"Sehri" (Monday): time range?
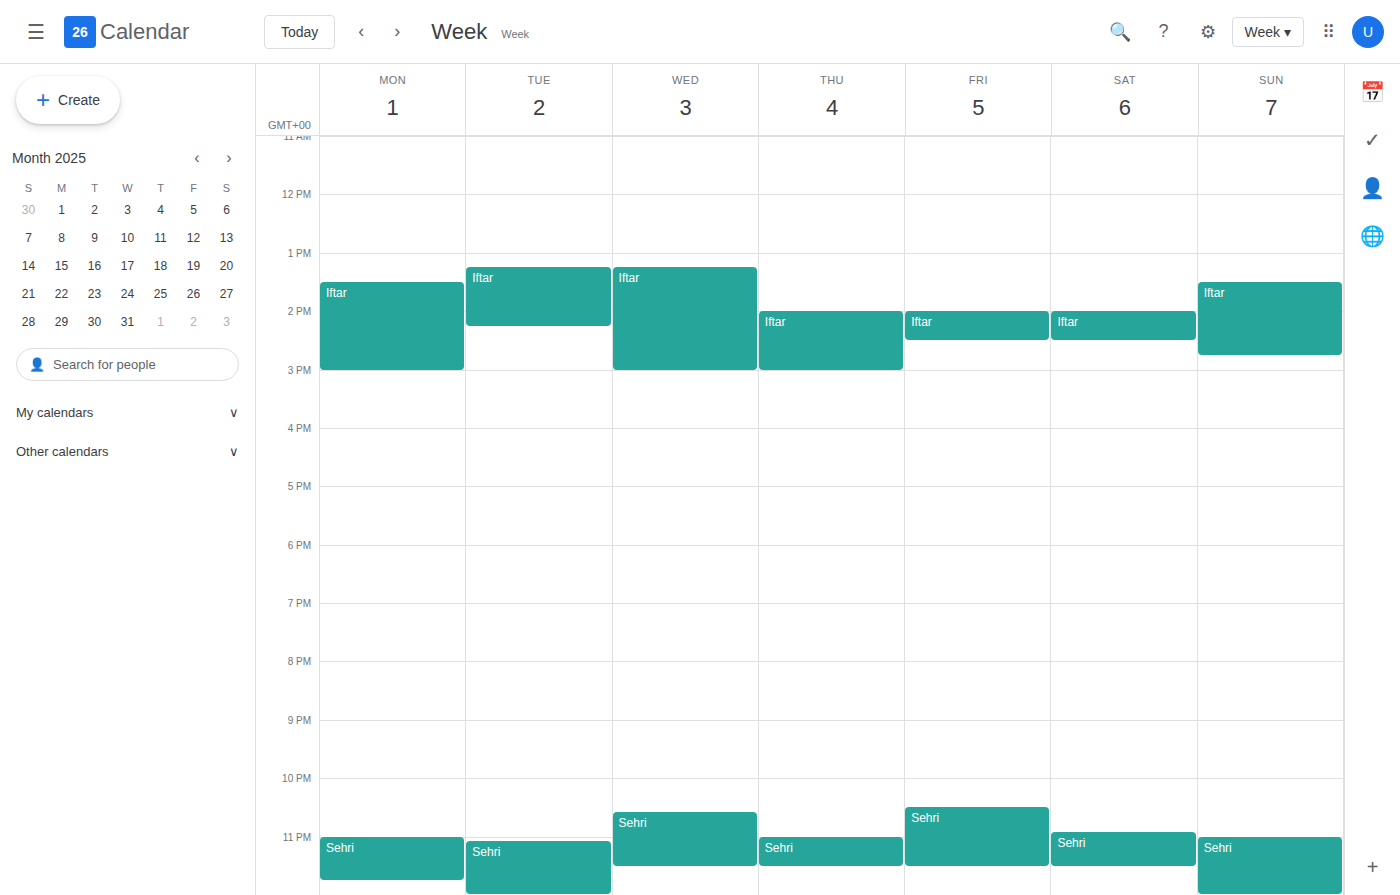
11:00 PM to 11:45 PM